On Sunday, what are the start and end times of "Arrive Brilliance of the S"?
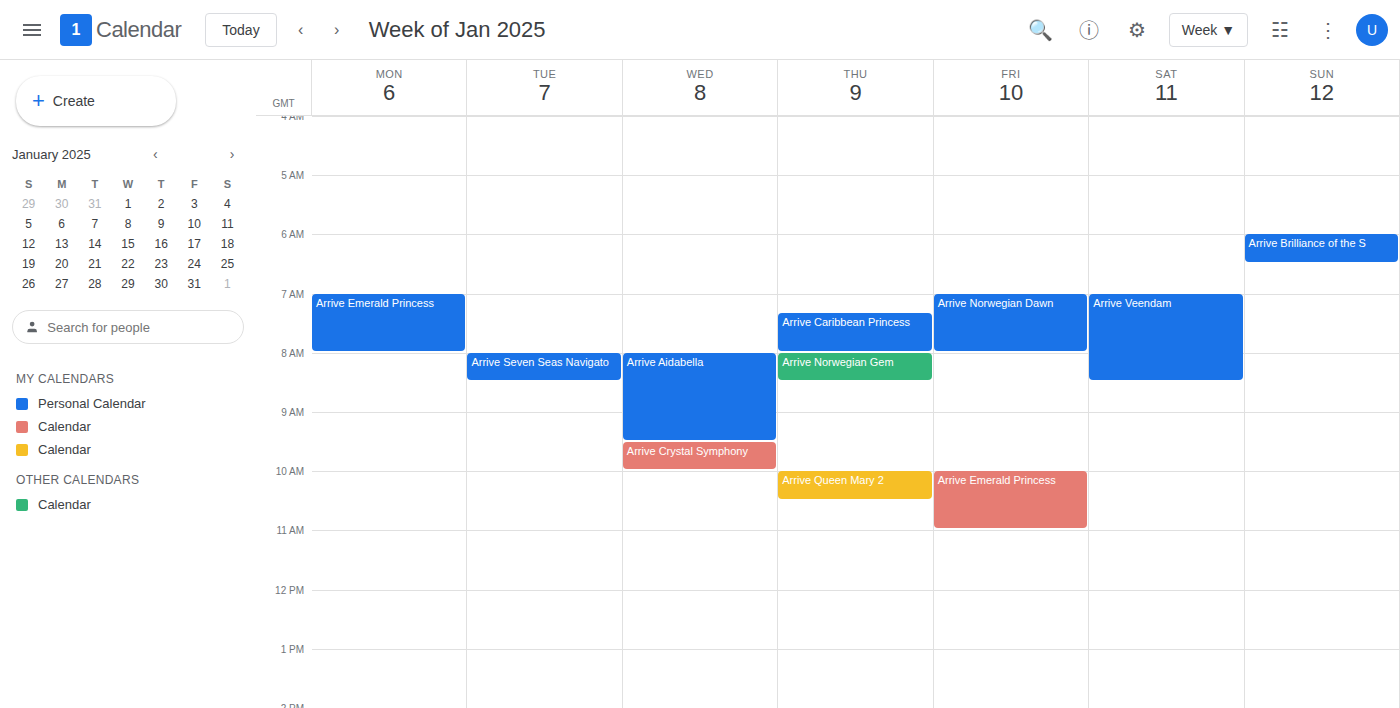
06:00 to 06:30